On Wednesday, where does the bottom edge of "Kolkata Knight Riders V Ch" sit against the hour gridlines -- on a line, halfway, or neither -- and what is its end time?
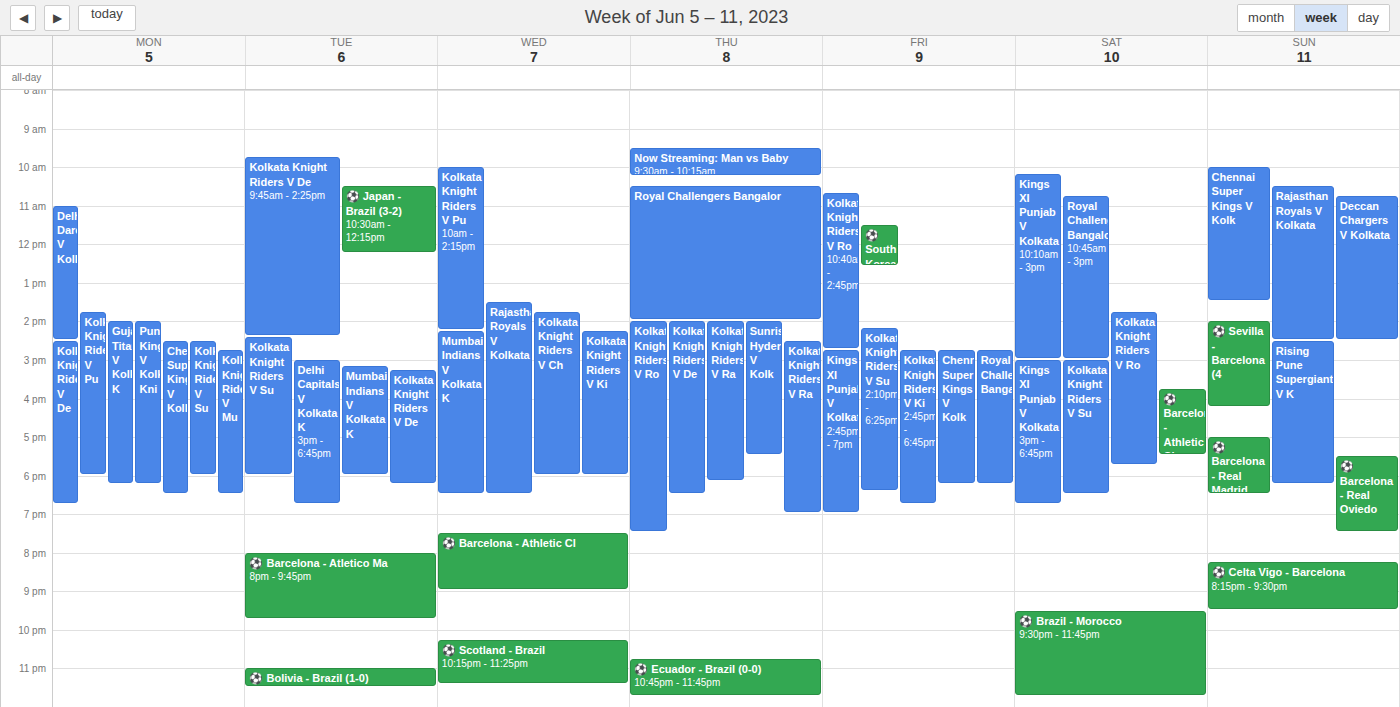
6:00 PM -- exactly on the 6 PM line.